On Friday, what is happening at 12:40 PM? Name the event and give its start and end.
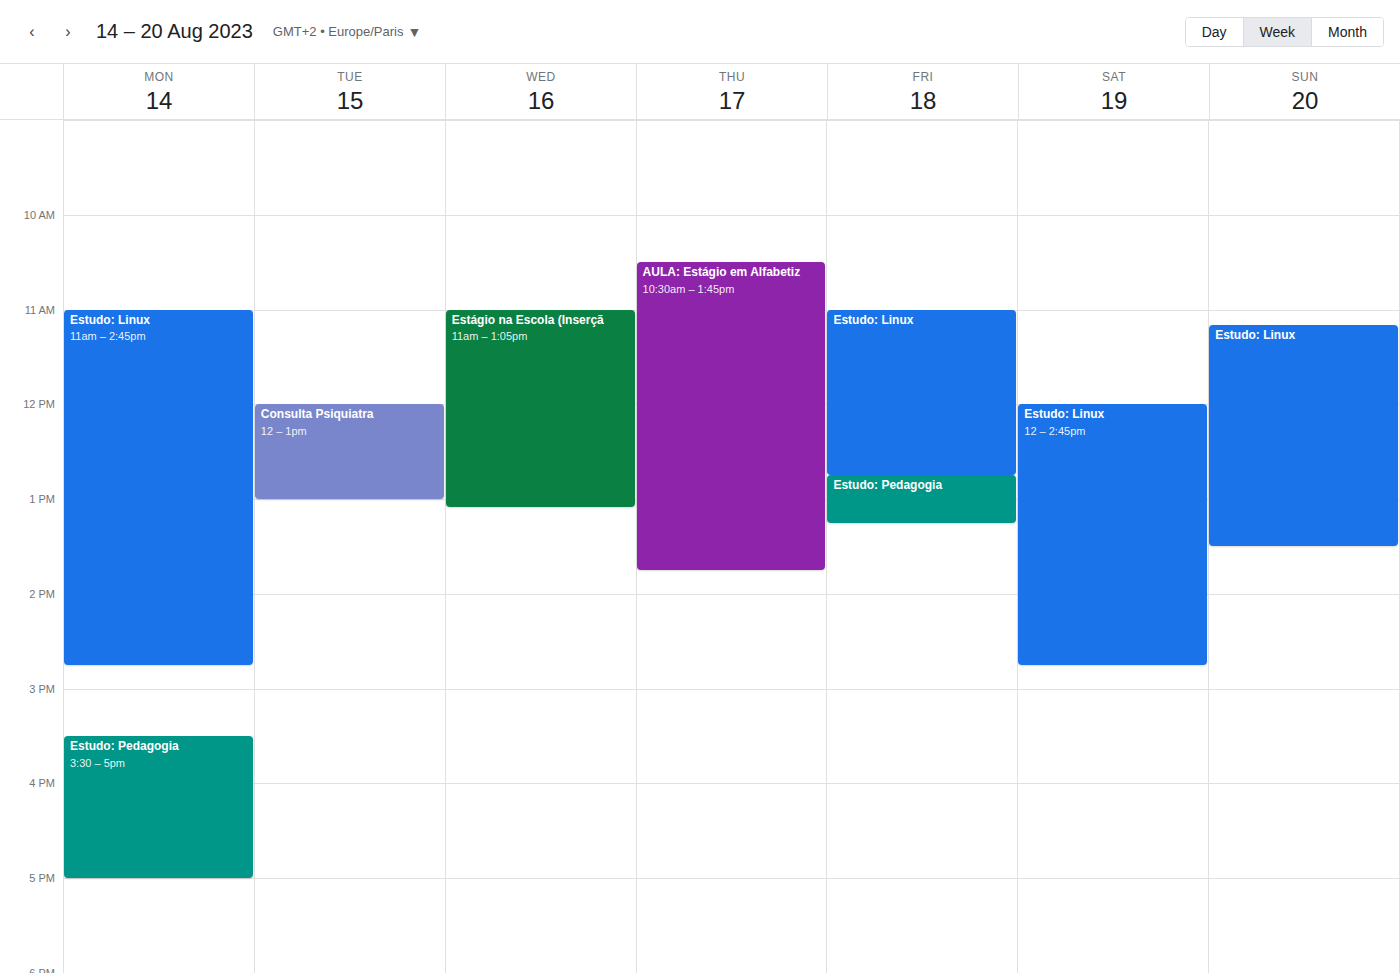
"Estudo: Linux", 11:00 AM to 12:45 PM